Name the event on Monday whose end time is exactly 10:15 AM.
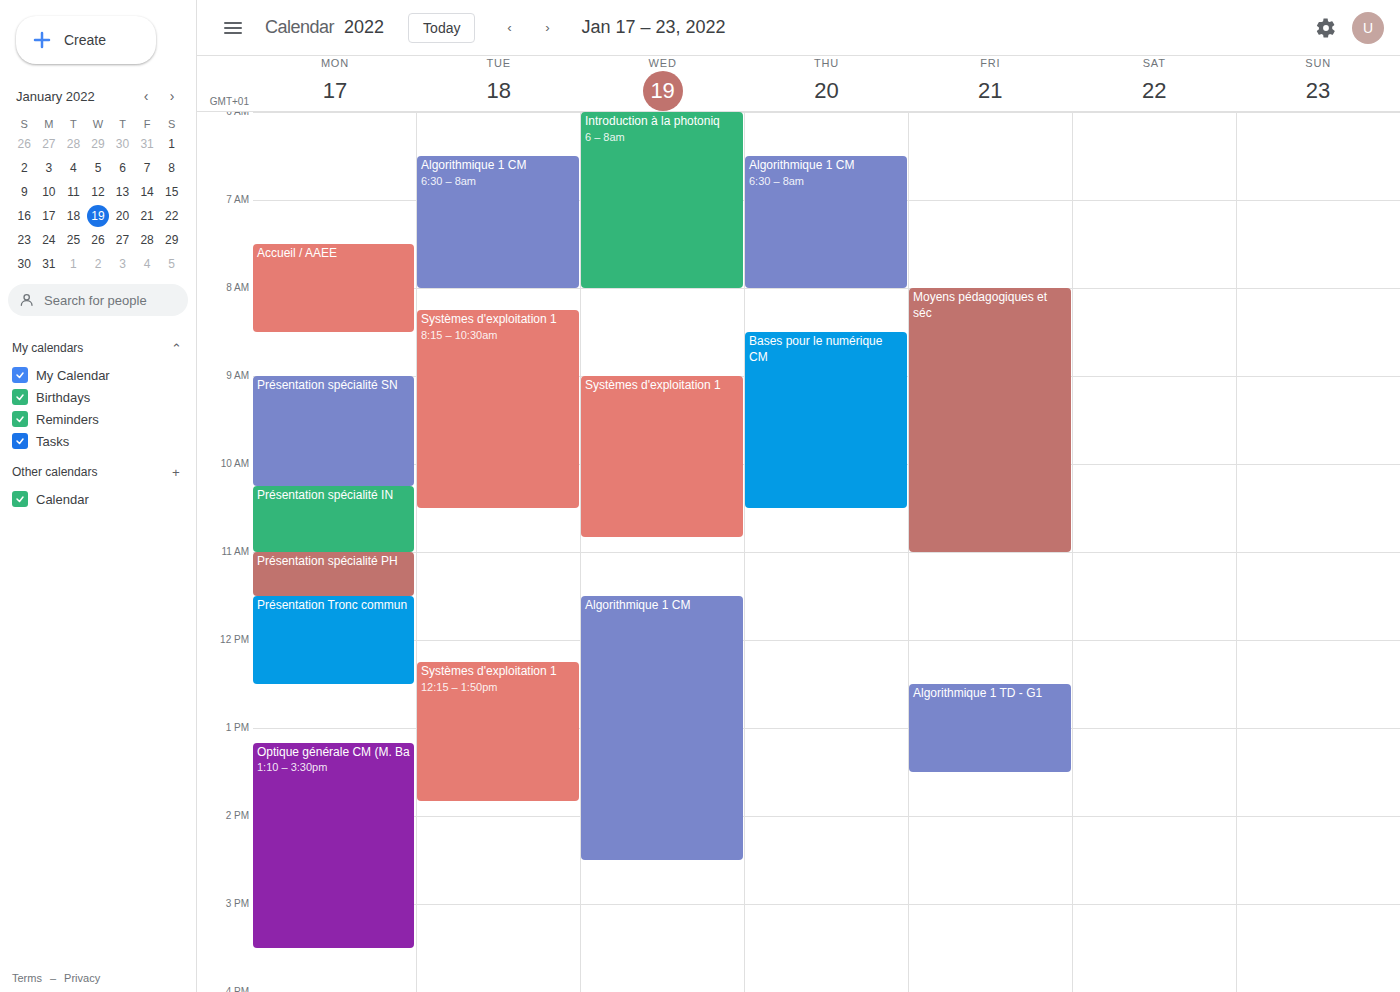
"Présentation spécialité SN"